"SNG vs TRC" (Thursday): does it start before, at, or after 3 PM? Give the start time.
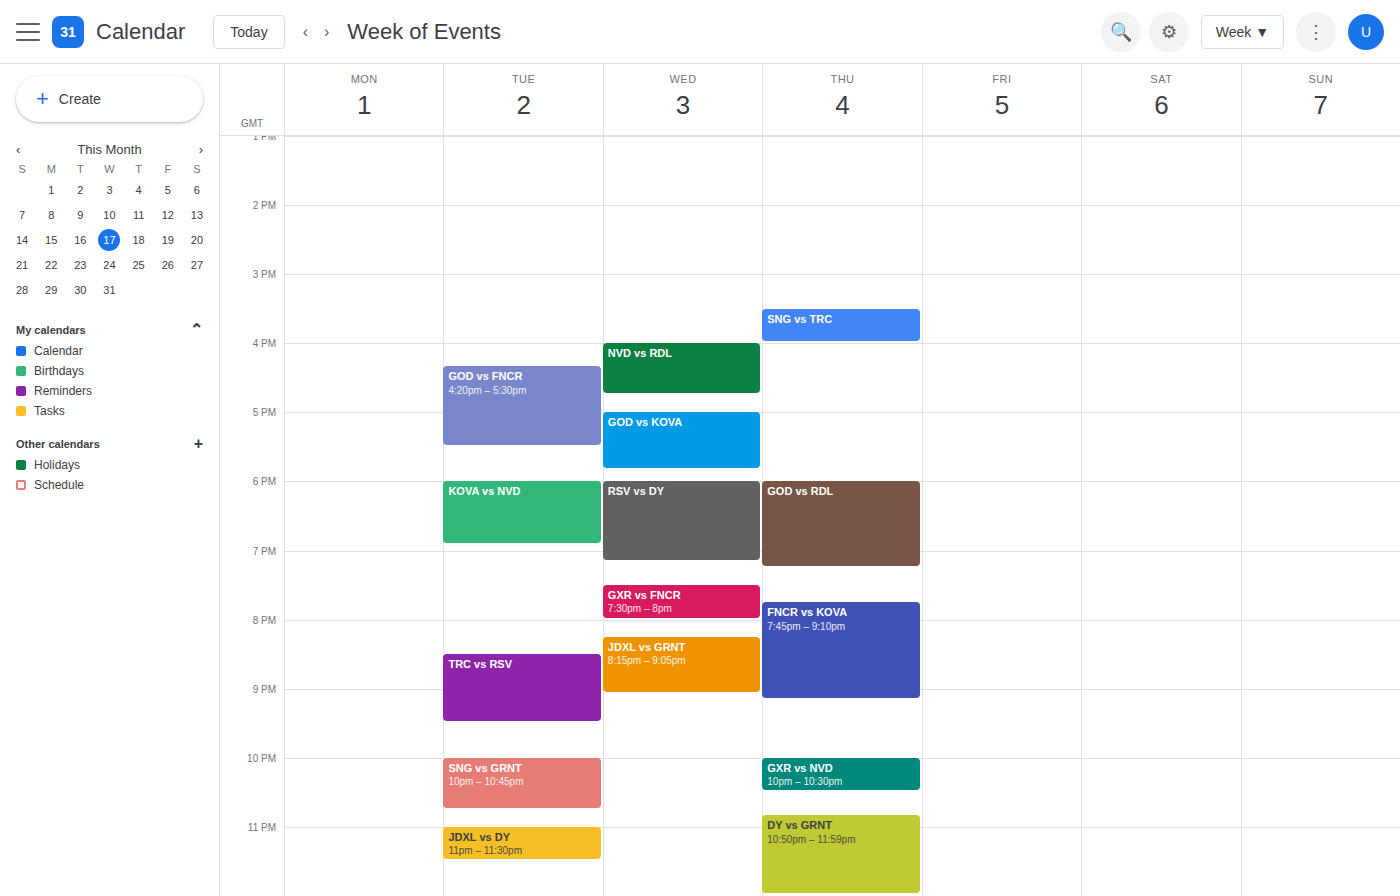
3:30 PM -- after 3 PM, 30 minutes below the 3 PM line.